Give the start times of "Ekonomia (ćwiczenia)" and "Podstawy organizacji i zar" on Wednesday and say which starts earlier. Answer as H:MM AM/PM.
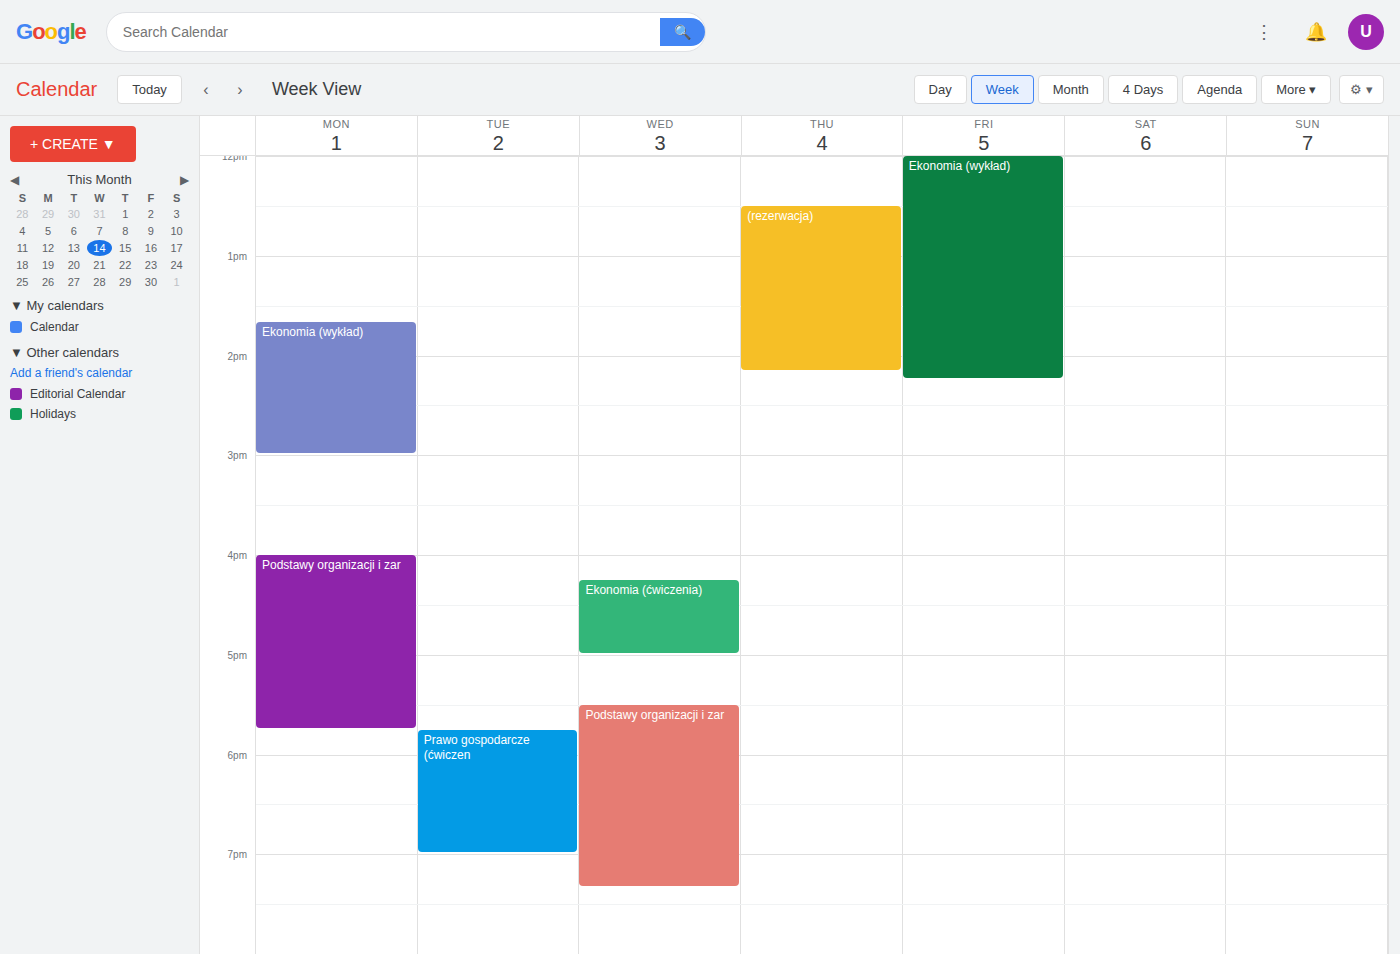
"Ekonomia (ćwiczenia)" 4:15 PM; "Podstawy organizacji i zar" 5:30 PM.